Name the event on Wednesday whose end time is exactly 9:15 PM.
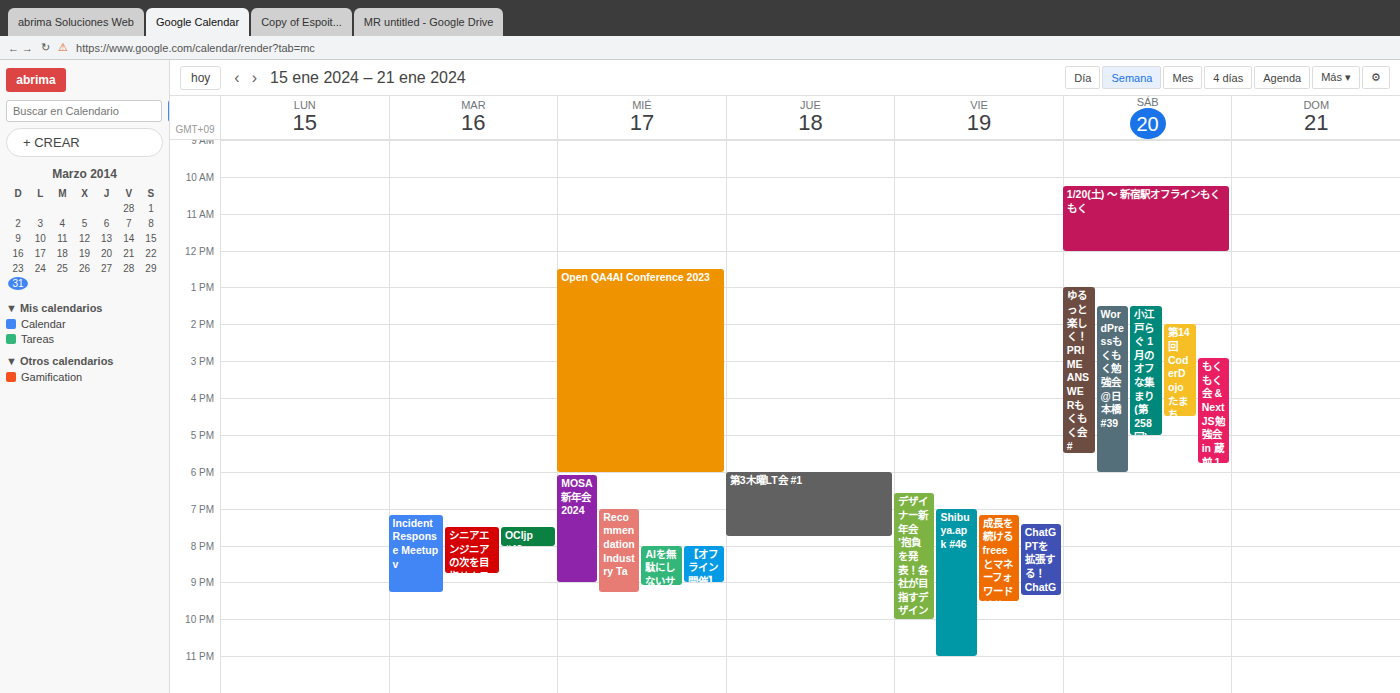
"Recommendation Industry Ta"